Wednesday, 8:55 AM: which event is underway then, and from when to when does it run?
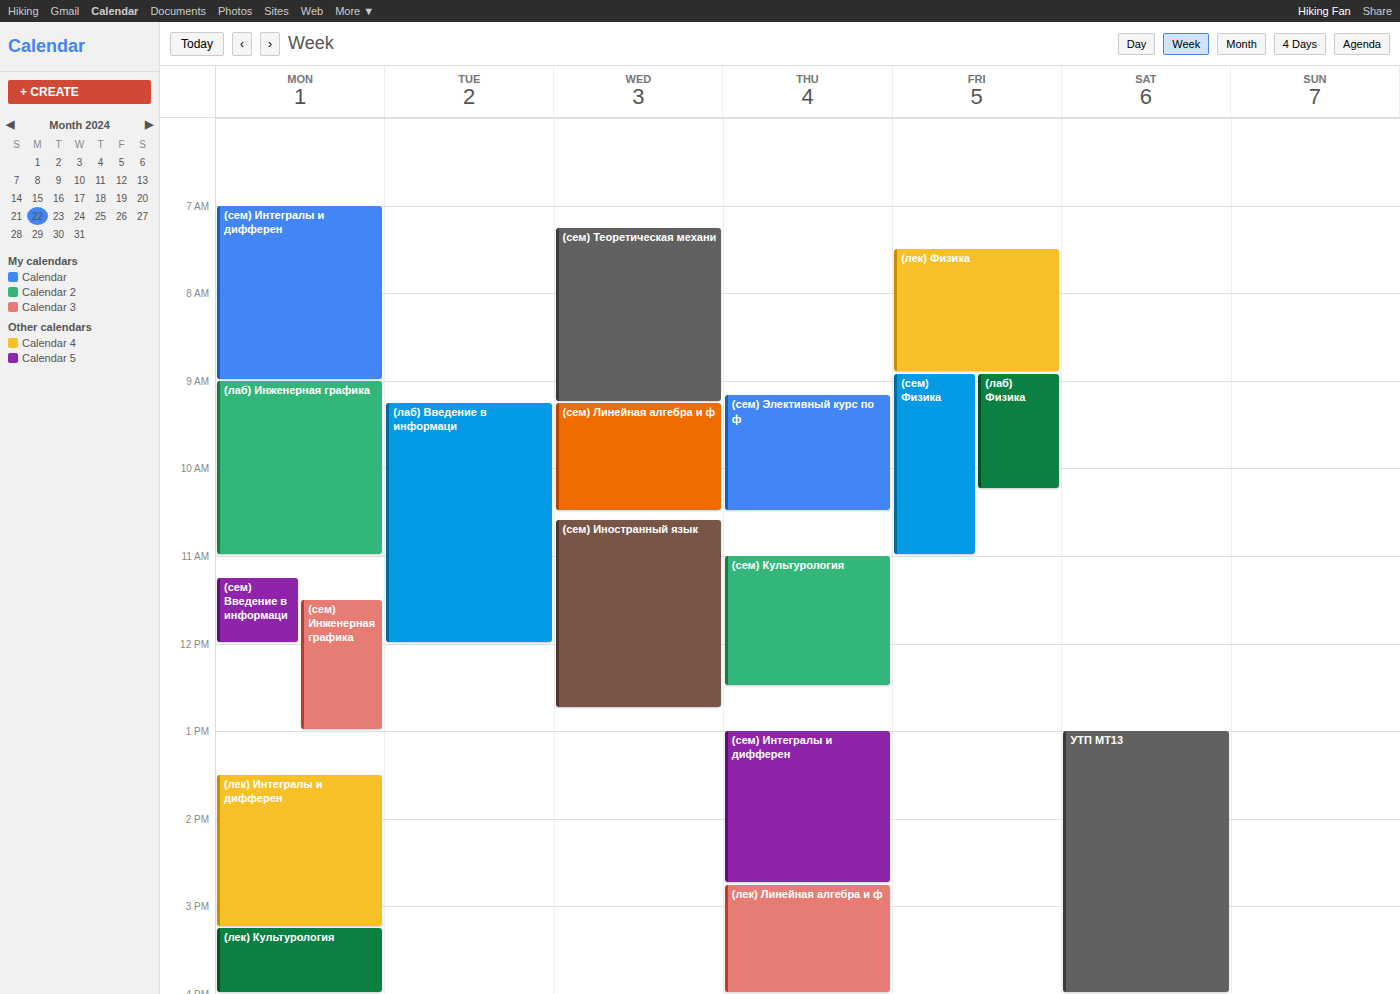
"(сем) Теоретическая механи", 7:15 AM to 9:15 AM